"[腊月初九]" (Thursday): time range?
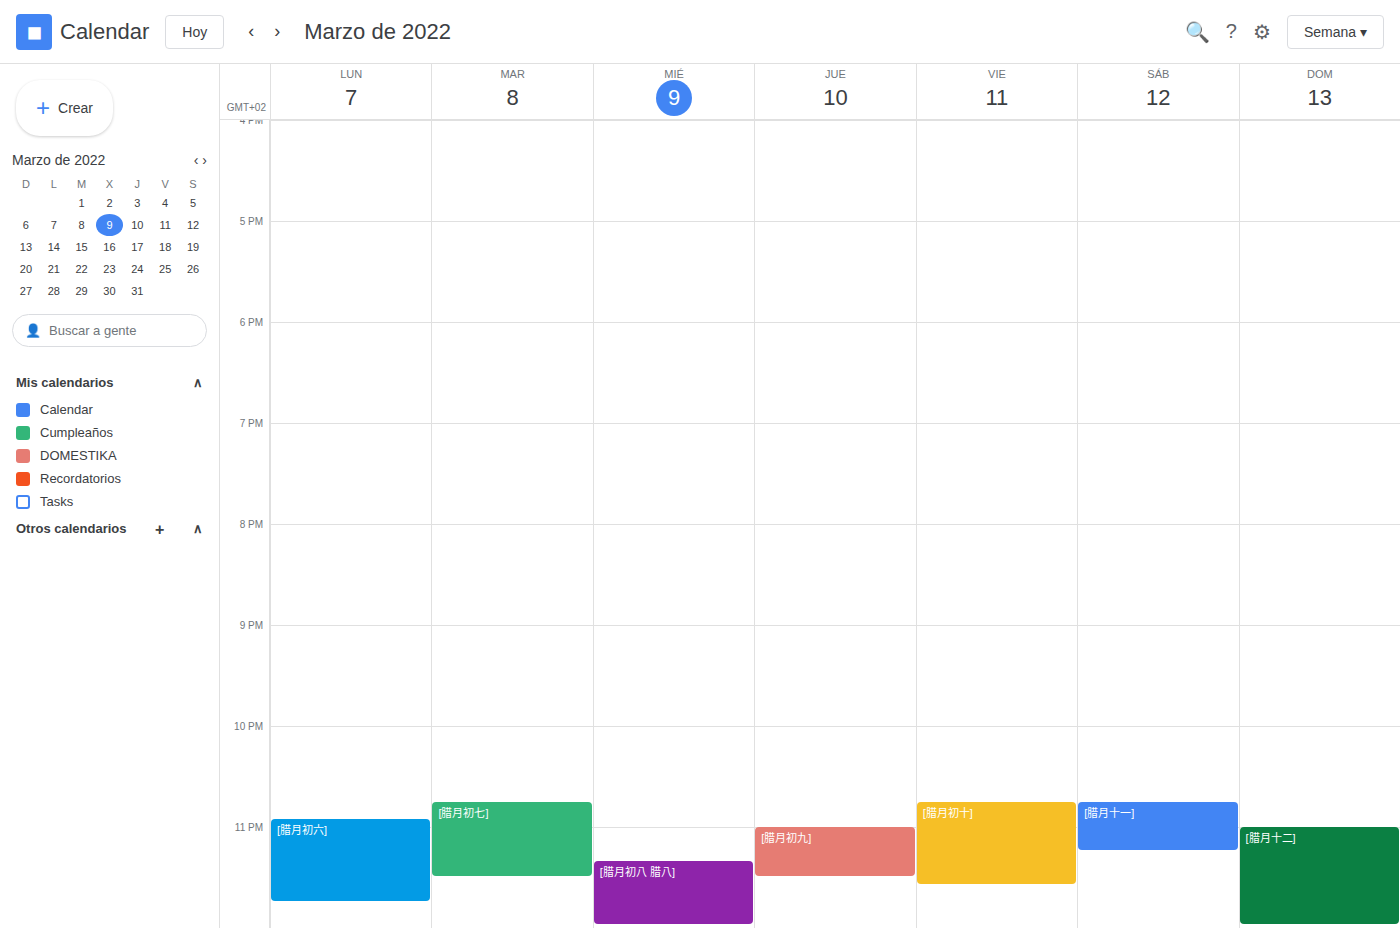
11:00 PM to 11:30 PM